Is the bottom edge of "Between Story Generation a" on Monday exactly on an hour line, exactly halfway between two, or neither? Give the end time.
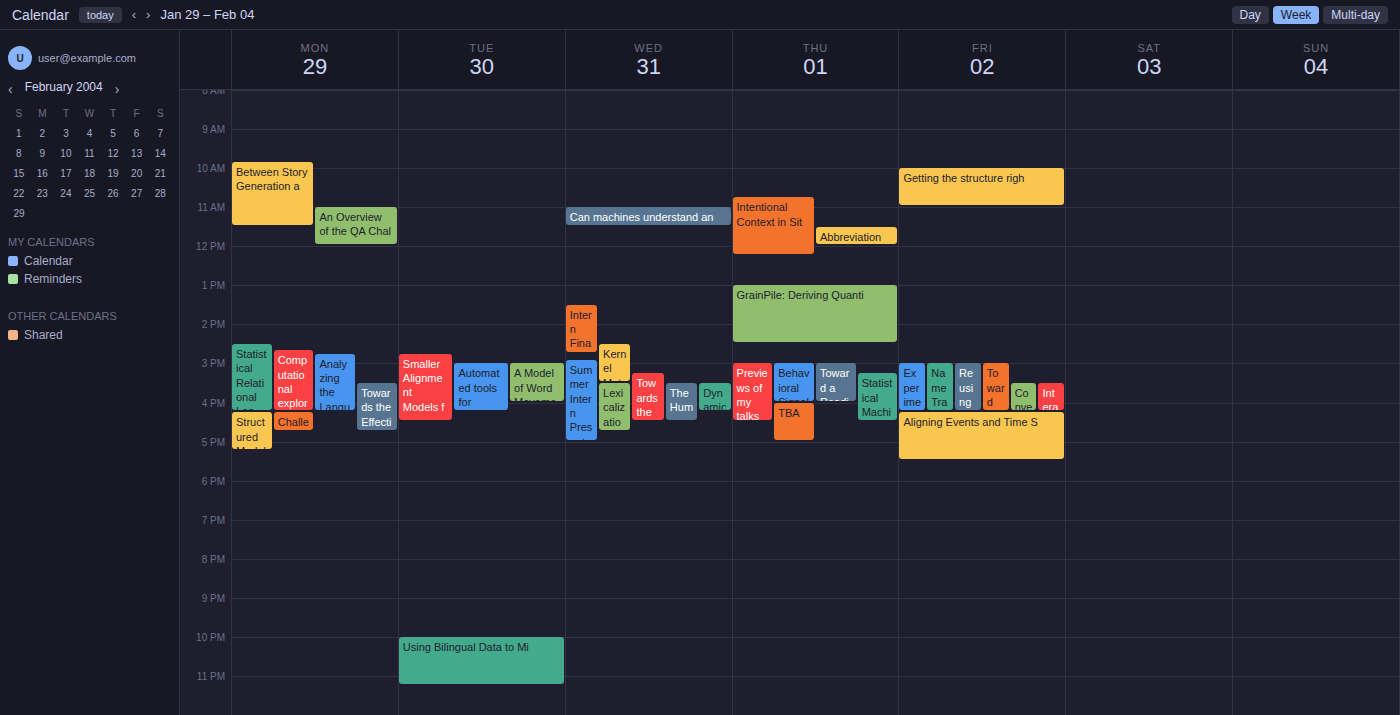
11:30 AM -- halfway between the 11 AM and 12 PM lines.